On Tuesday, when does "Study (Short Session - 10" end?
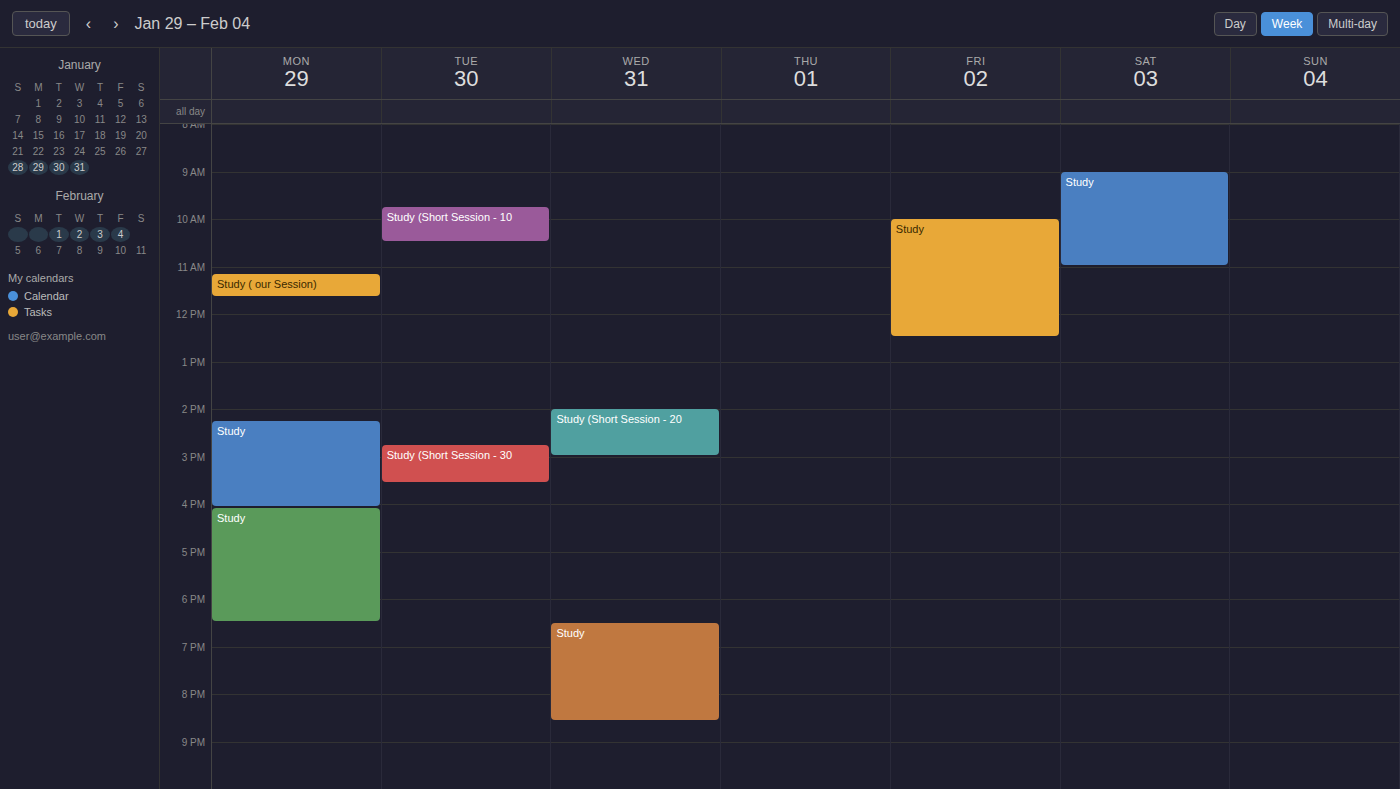
10:30 AM